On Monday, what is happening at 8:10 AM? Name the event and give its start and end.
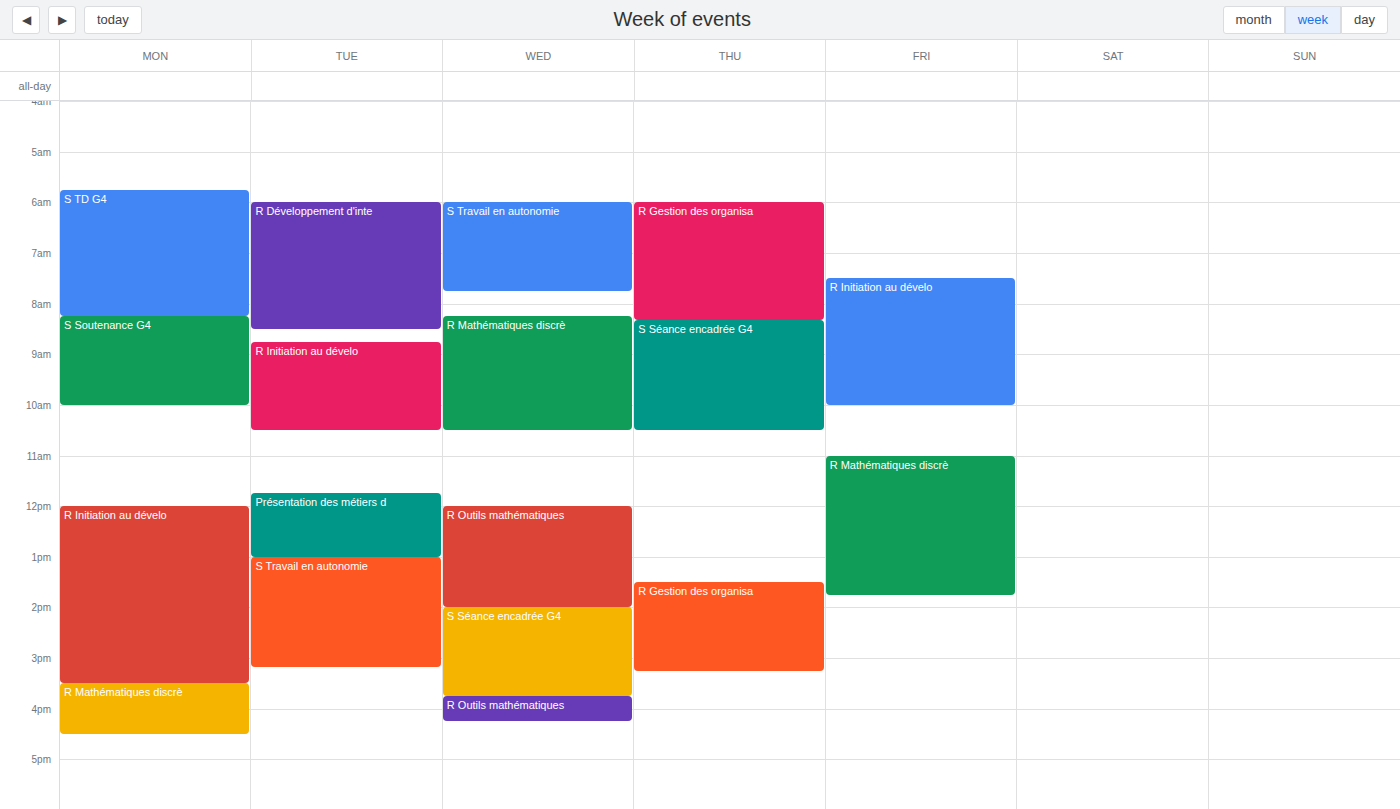
"S TD G4", 5:45 AM to 8:15 AM